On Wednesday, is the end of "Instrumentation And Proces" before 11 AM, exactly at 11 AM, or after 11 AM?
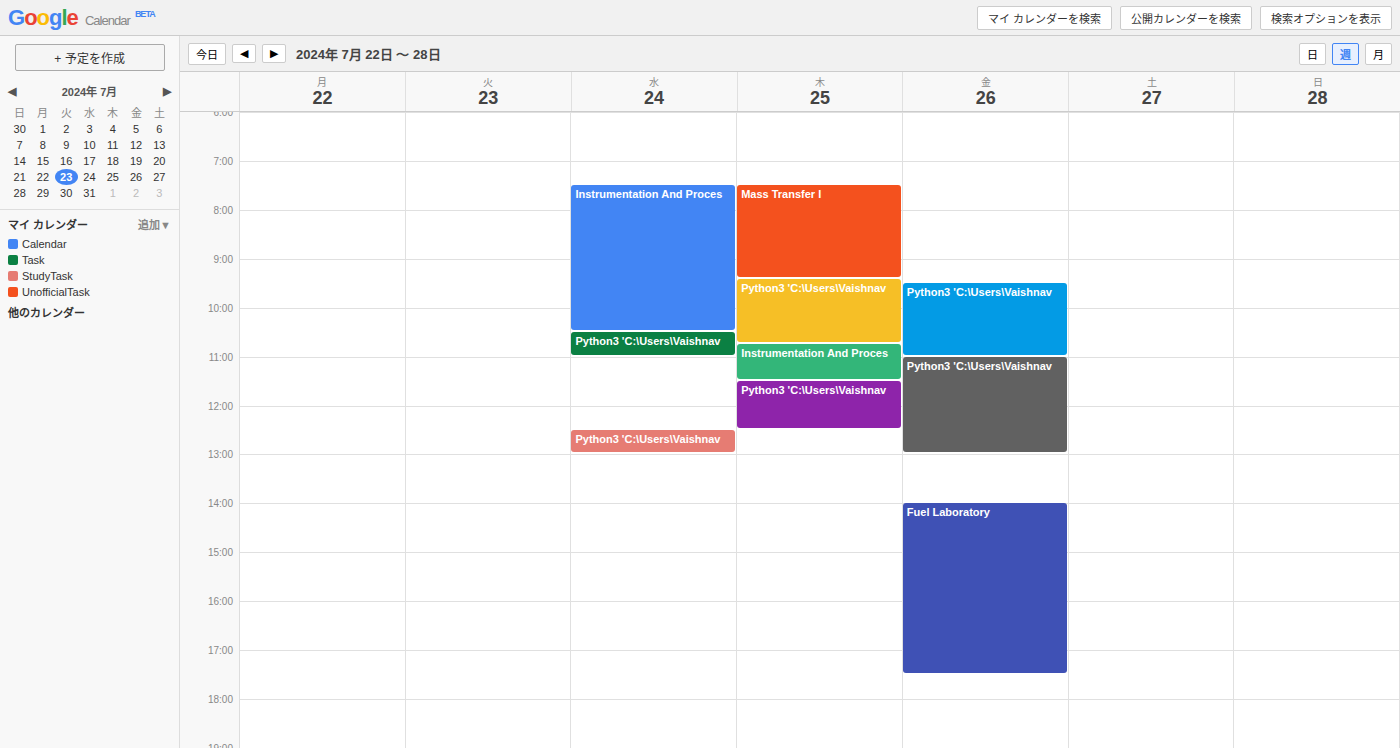
10:30 AM -- before 11 AM, 30 minutes above the 11 AM line.